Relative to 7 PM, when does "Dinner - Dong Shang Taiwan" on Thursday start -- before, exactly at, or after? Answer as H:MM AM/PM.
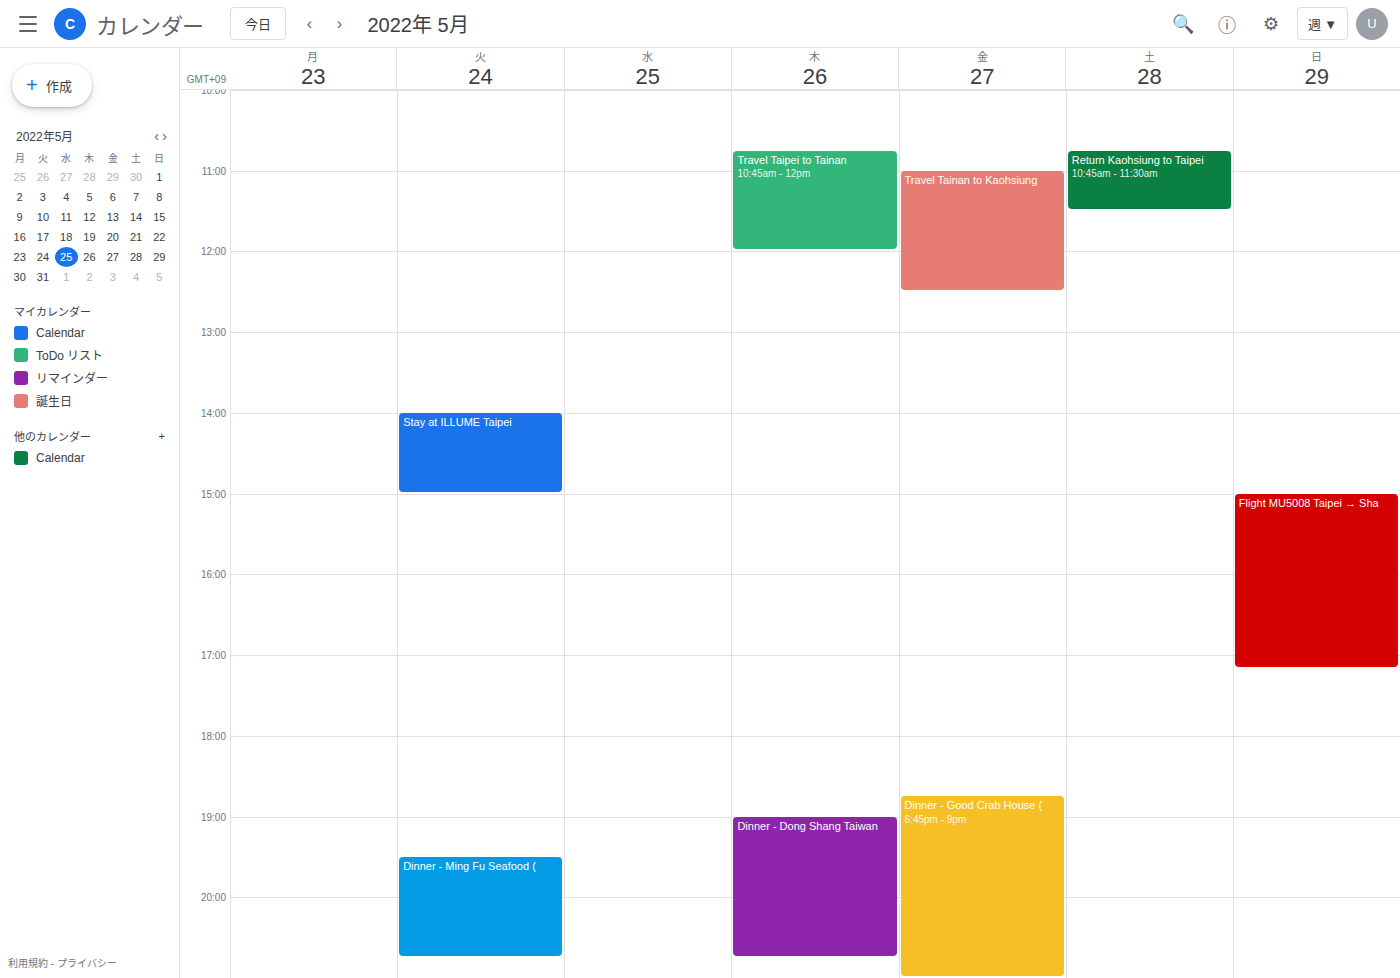
7:00 PM -- exactly at 7 PM, on the 7 PM line.